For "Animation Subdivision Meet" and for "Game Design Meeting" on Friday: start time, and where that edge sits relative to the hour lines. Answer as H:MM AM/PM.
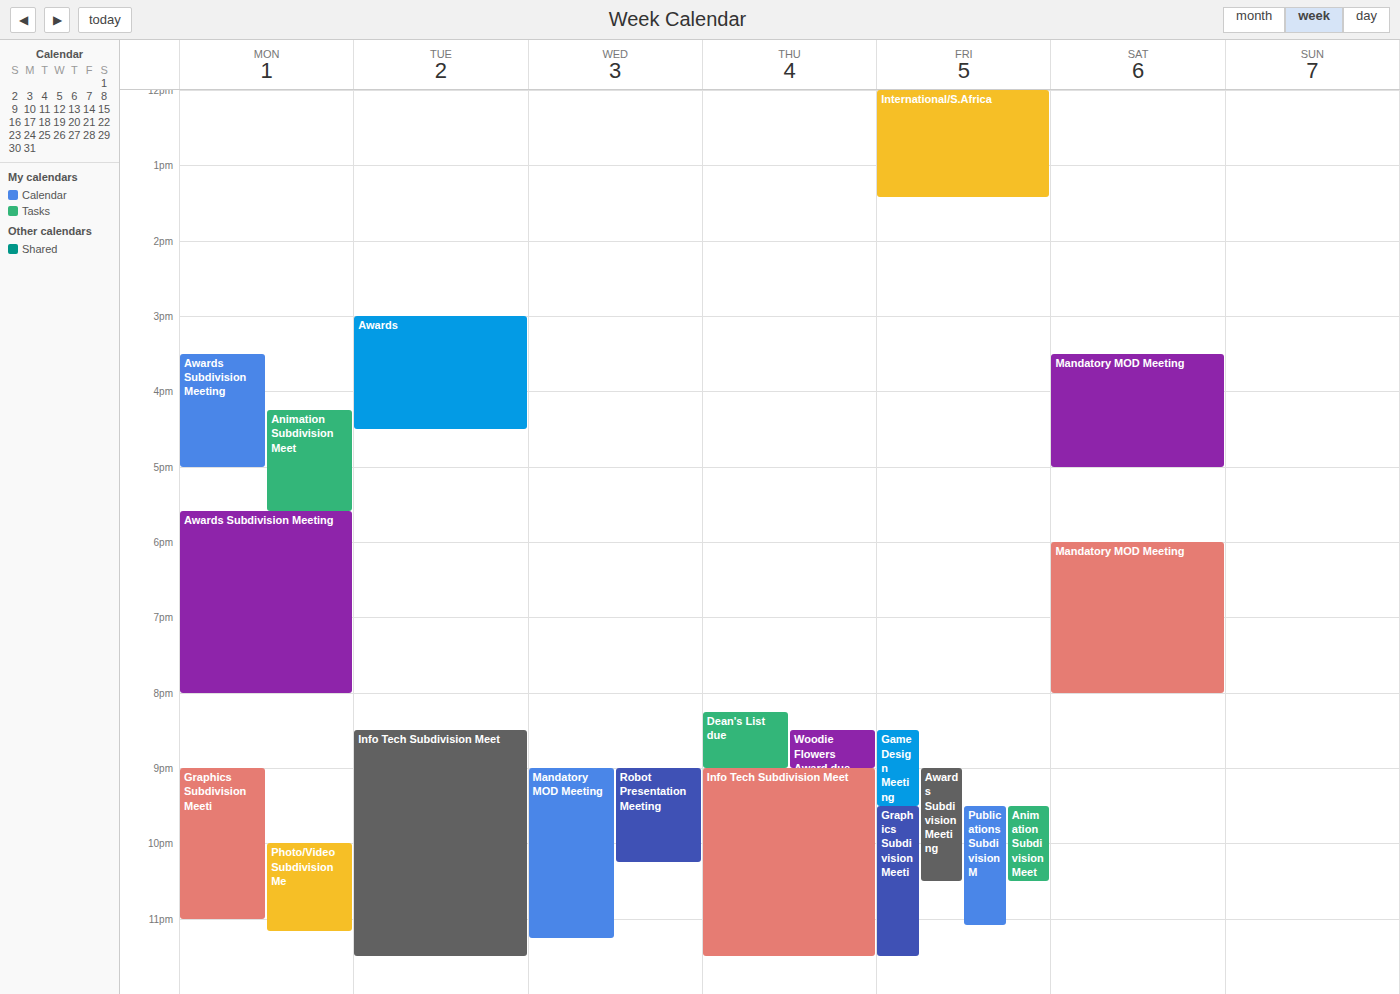
"Animation Subdivision Meet": 9:30 PM, halfway between the 9 PM and 10 PM lines. "Game Design Meeting": 8:30 PM, halfway between the 8 PM and 9 PM lines.